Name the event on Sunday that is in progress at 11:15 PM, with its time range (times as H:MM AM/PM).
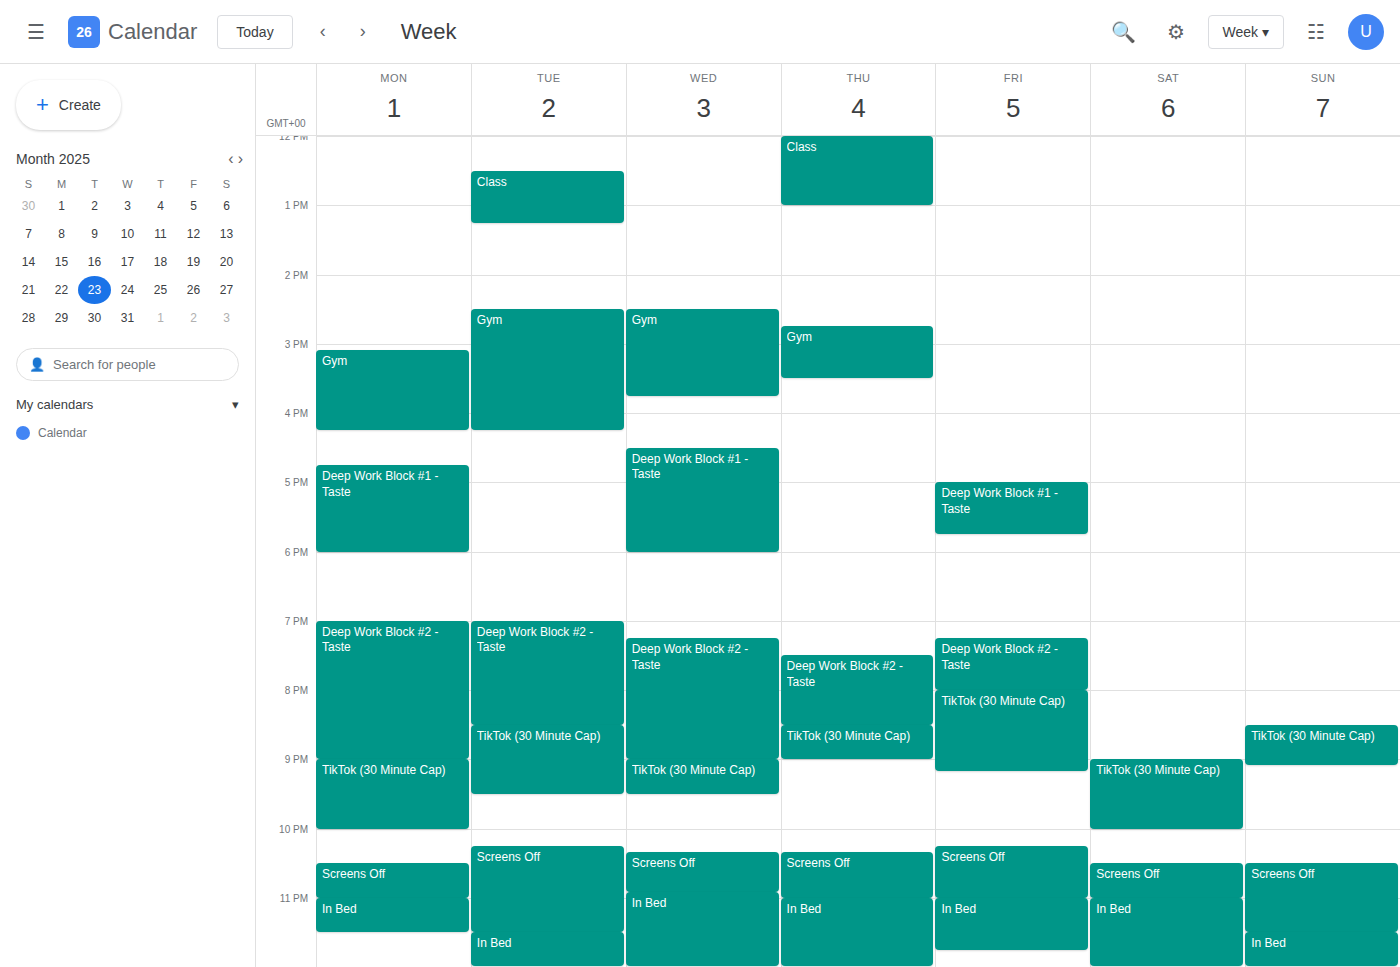
"Screens Off", 10:30 PM to 11:30 PM